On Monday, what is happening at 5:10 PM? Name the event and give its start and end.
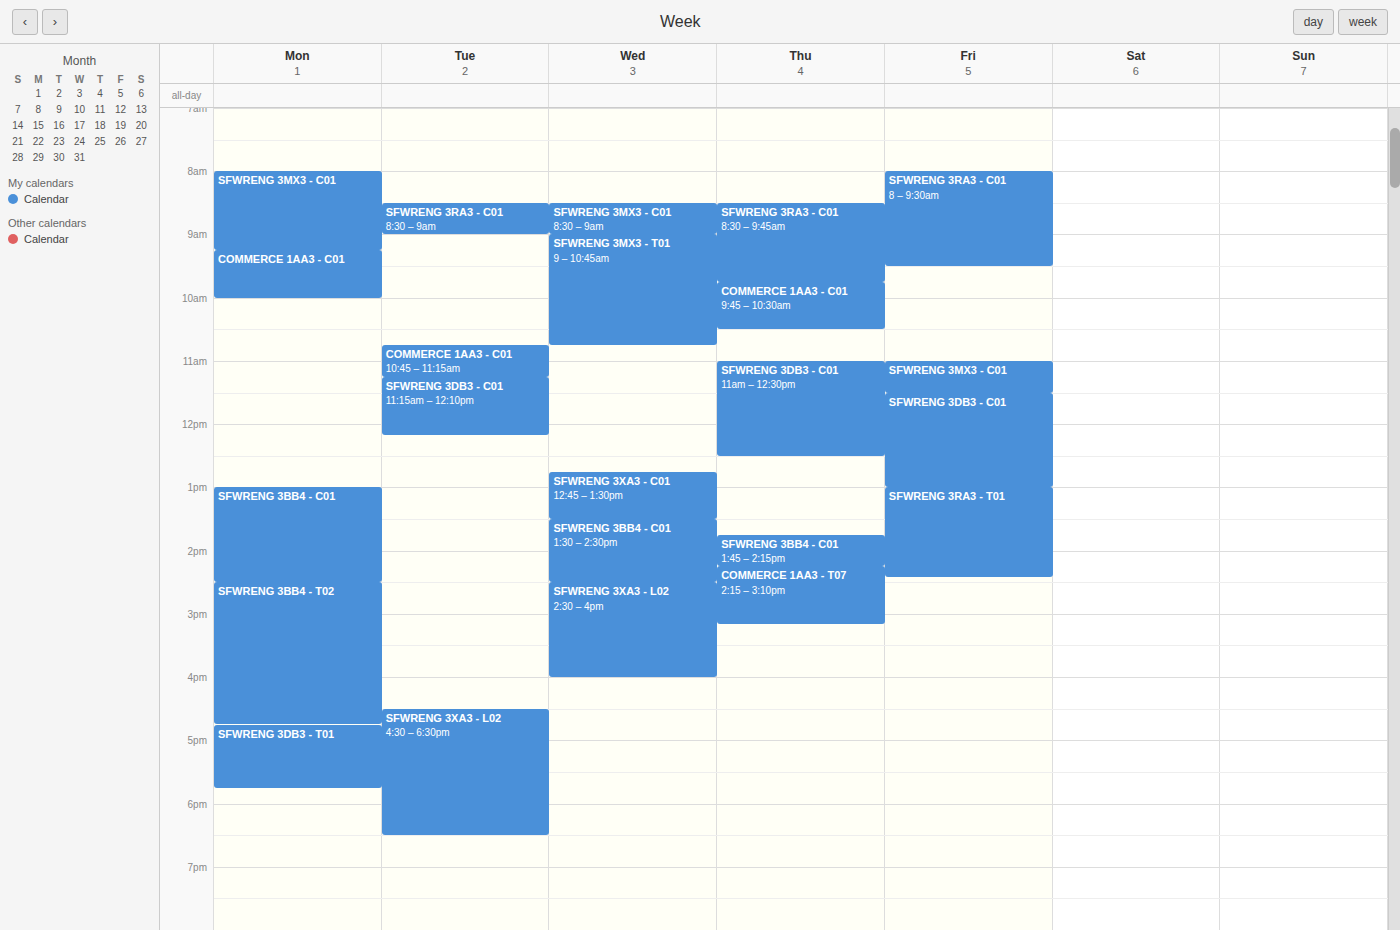
"SFWRENG 3DB3 - T01", 4:45 PM to 5:45 PM